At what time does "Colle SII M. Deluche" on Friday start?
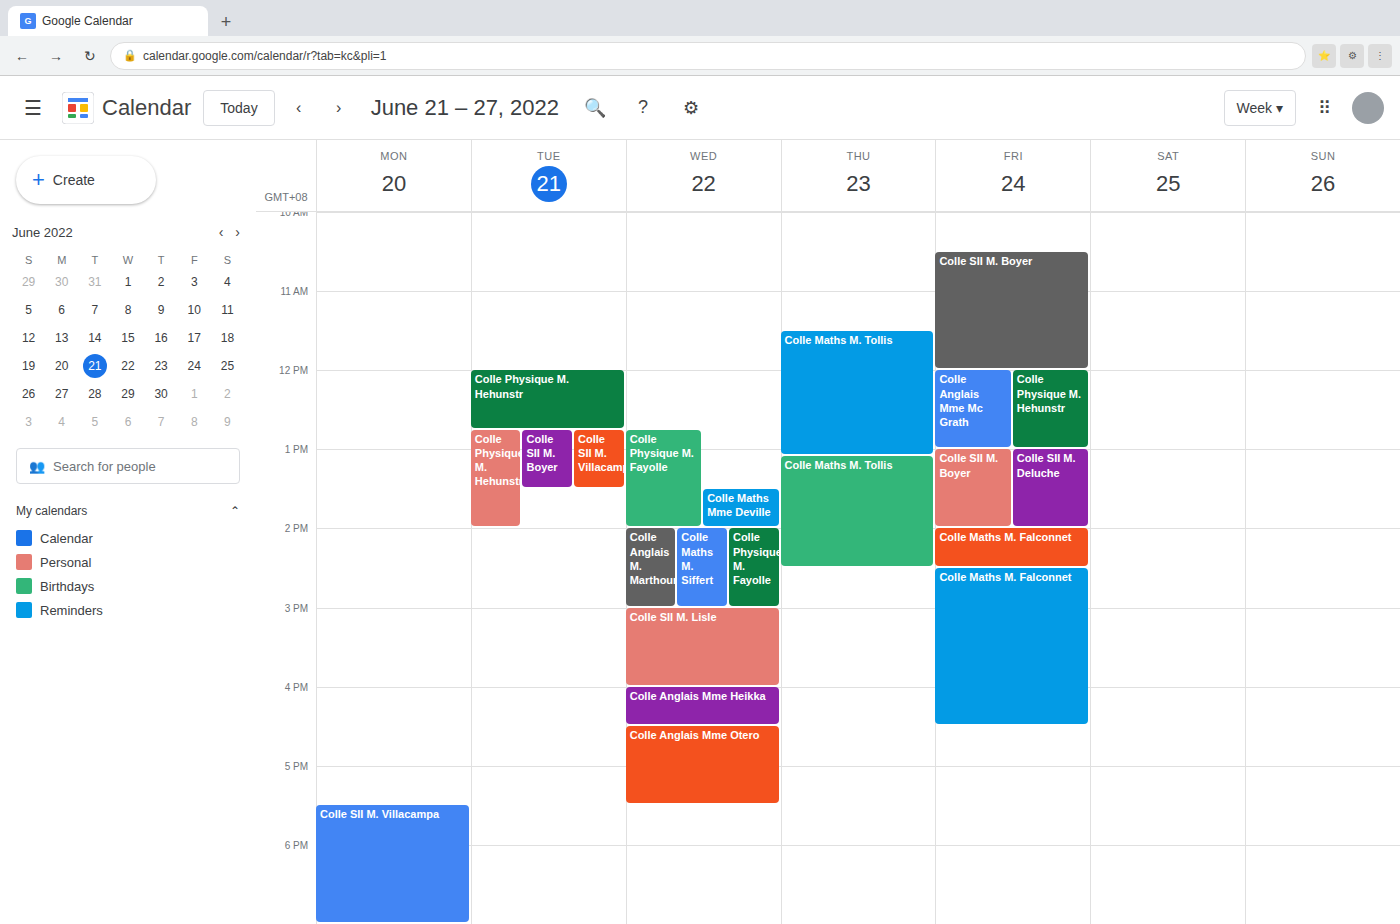
1:00 PM